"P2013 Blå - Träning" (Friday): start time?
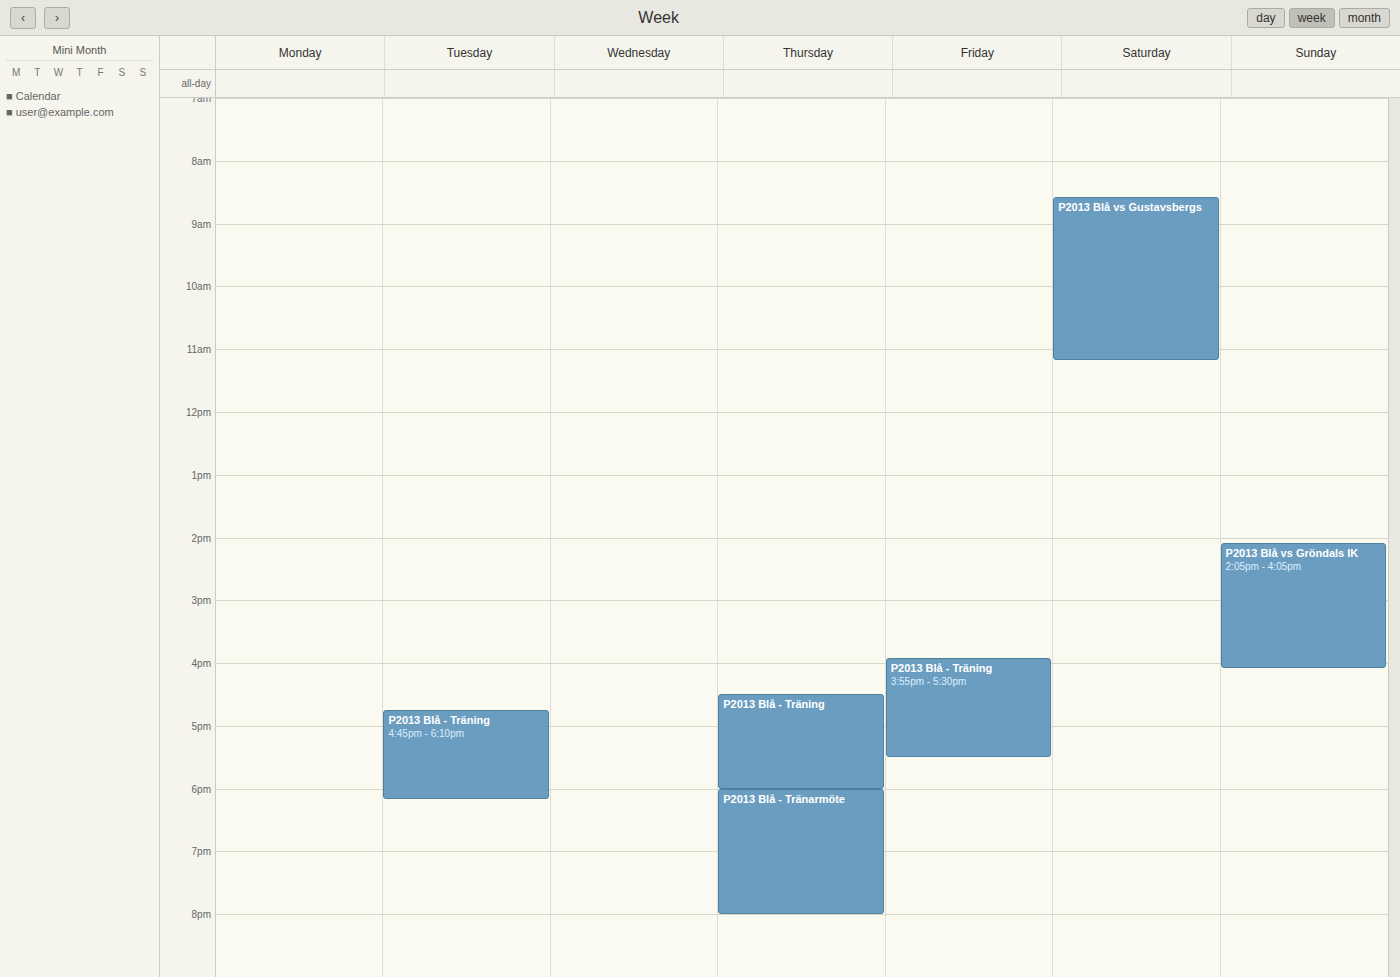
3:55 PM